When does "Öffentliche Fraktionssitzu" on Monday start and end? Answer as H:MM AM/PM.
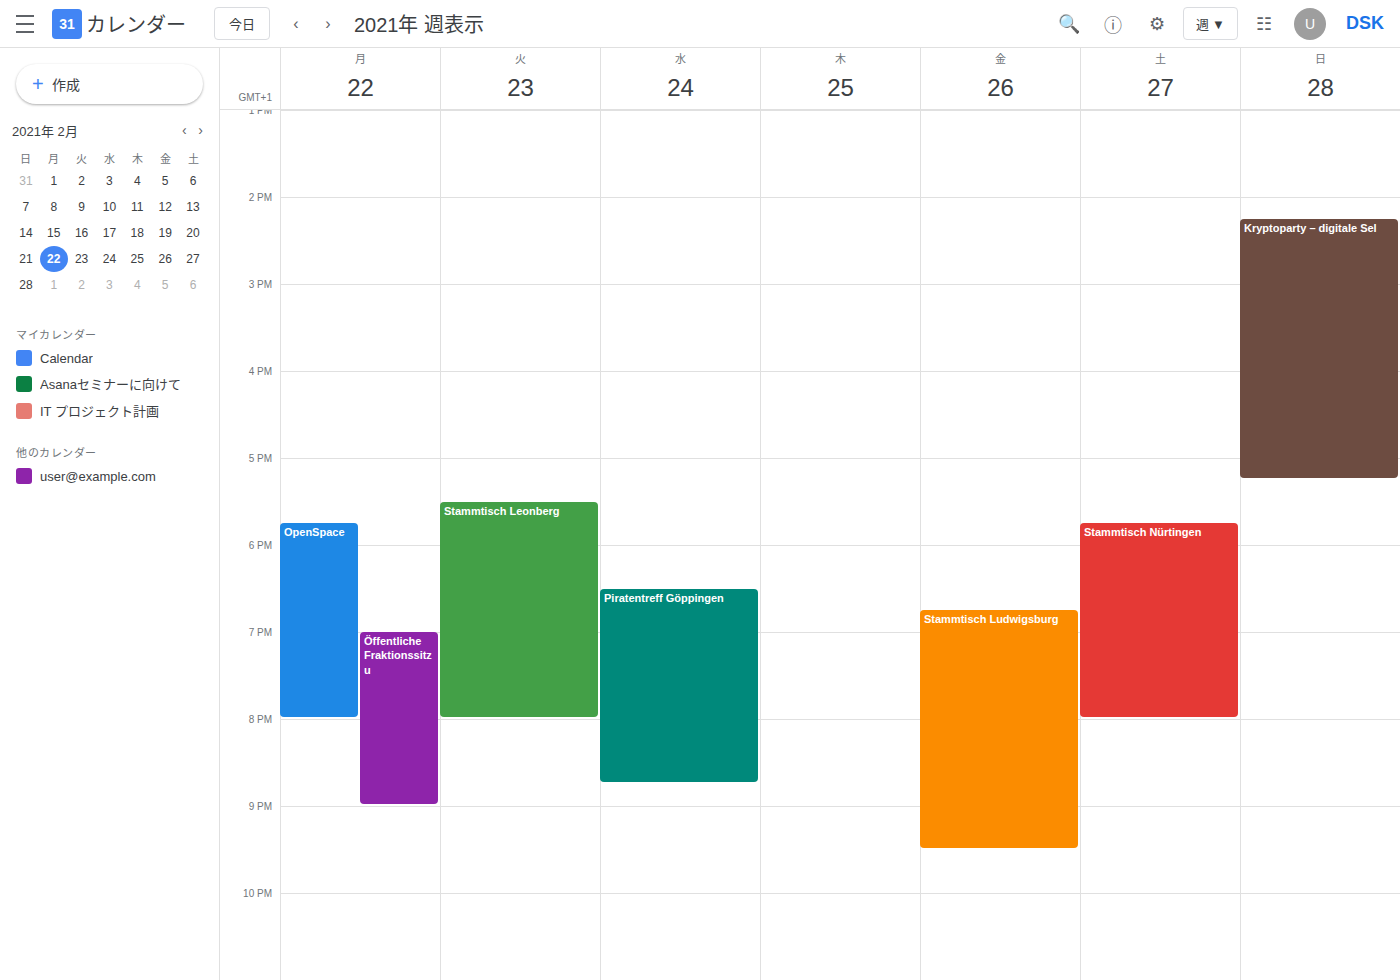
7:00 PM to 9:00 PM